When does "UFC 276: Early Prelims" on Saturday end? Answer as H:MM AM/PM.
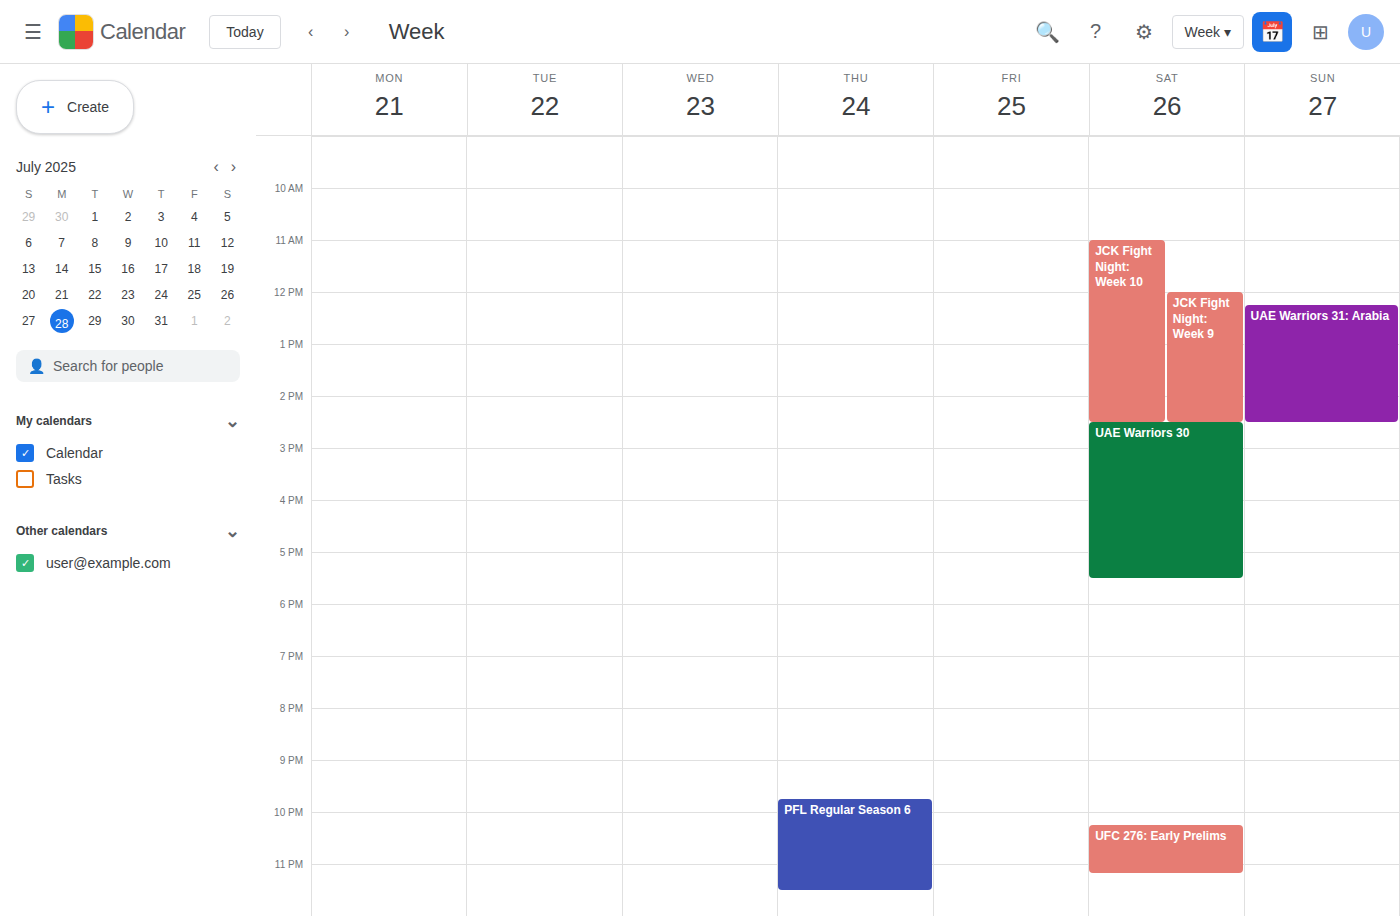
11:10 PM